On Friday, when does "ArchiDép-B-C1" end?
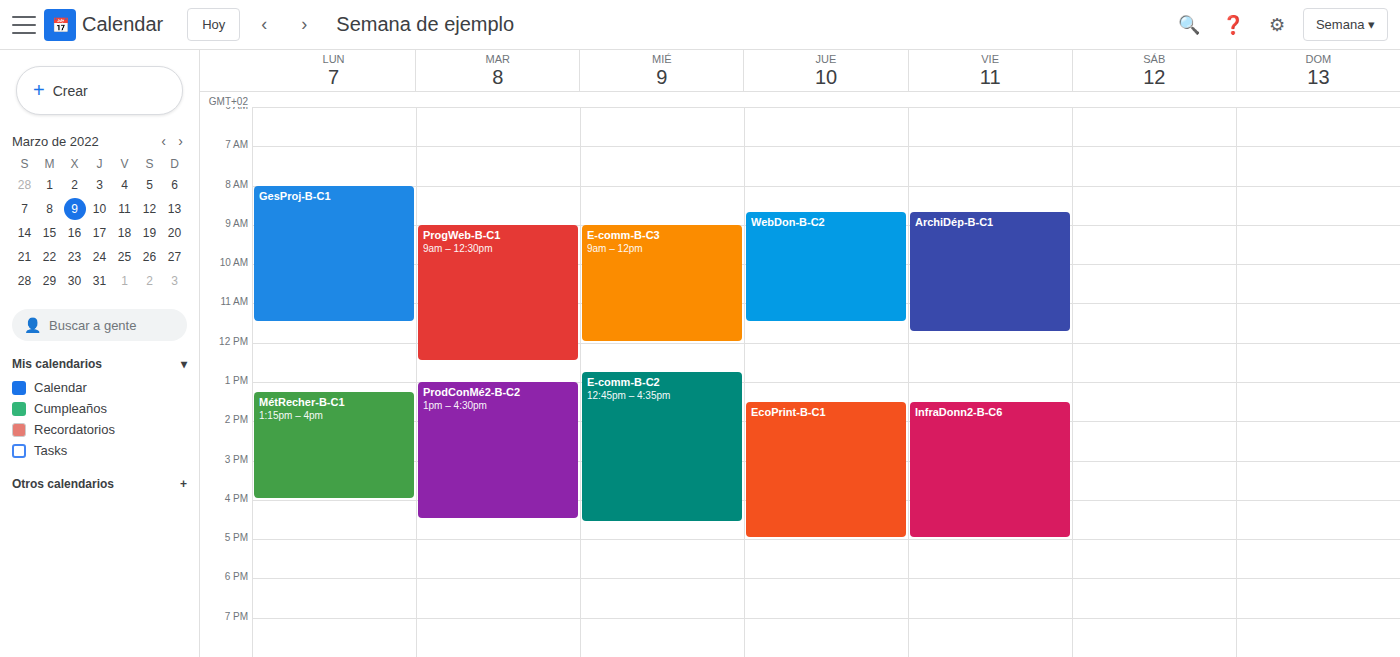
11:45 AM